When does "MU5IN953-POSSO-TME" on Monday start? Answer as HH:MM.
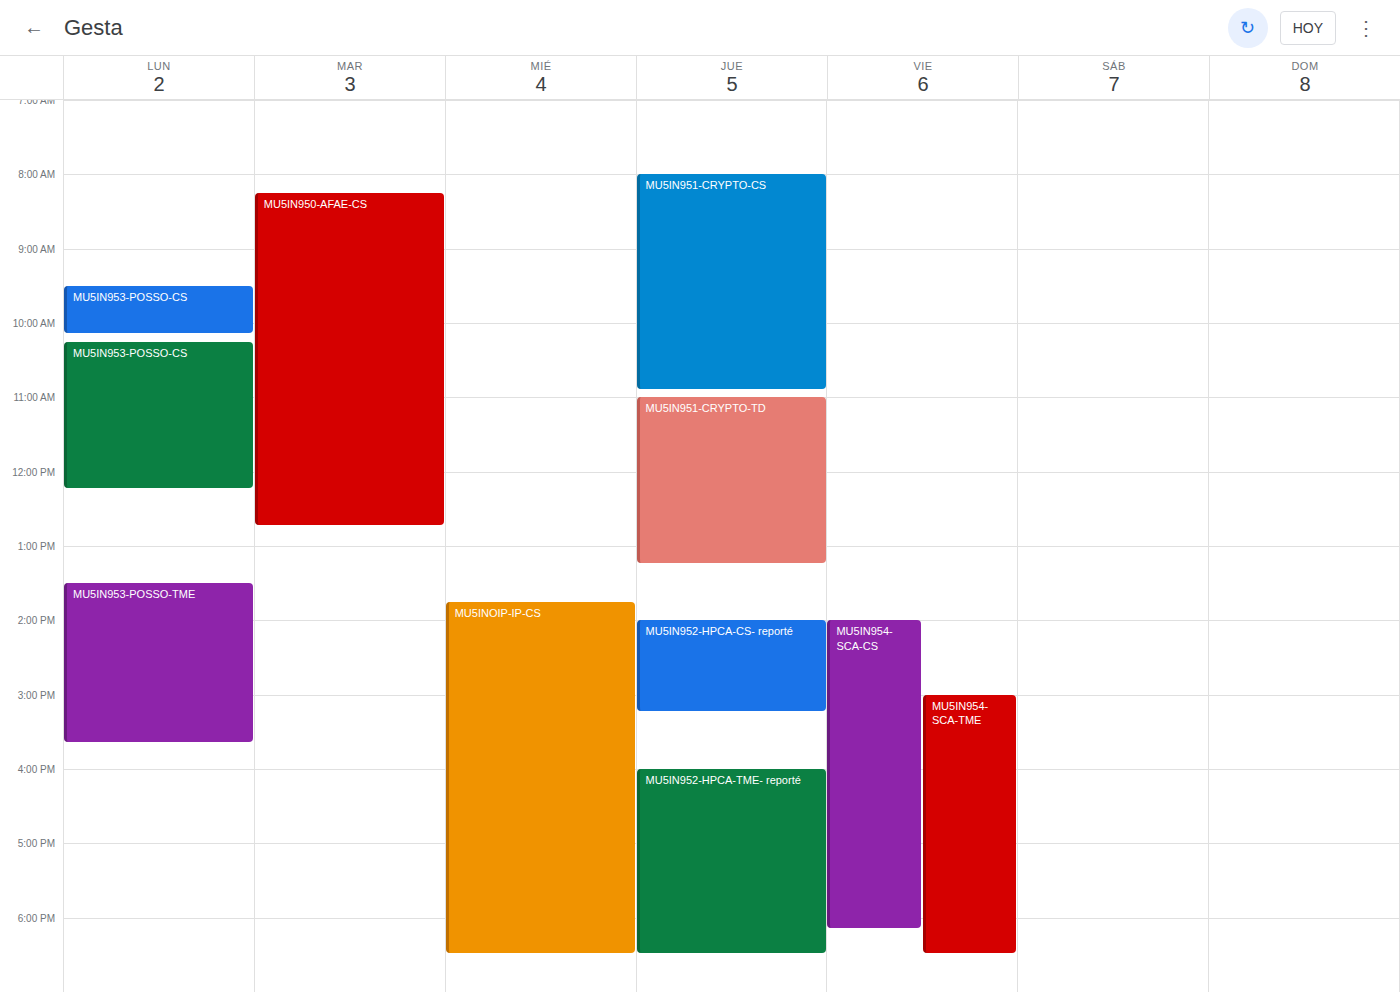
13:30